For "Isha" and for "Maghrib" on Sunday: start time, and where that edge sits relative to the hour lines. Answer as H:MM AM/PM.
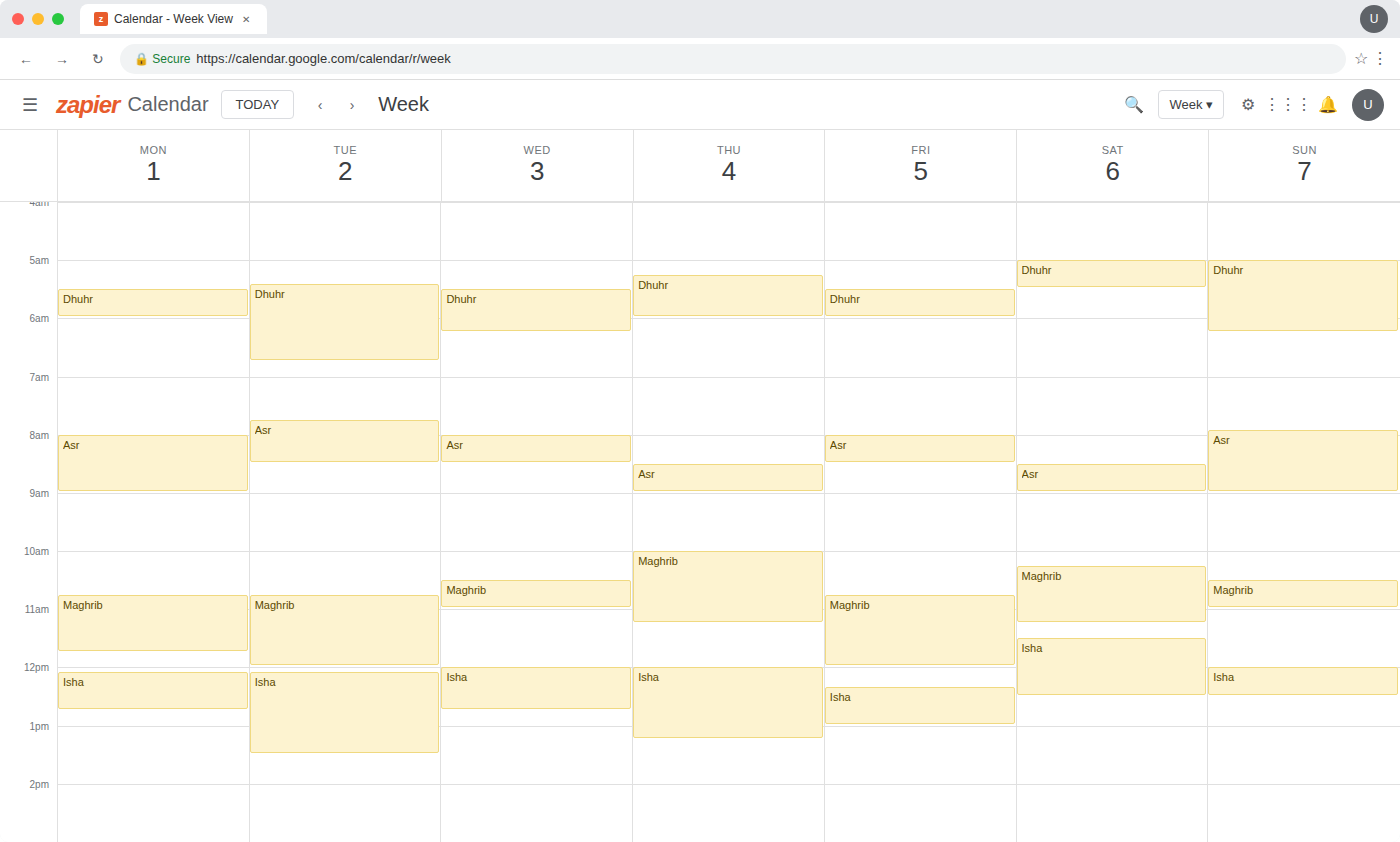
"Isha": 12:00 PM, exactly on the 12 PM line. "Maghrib": 10:30 AM, halfway between the 10 AM and 11 AM lines.